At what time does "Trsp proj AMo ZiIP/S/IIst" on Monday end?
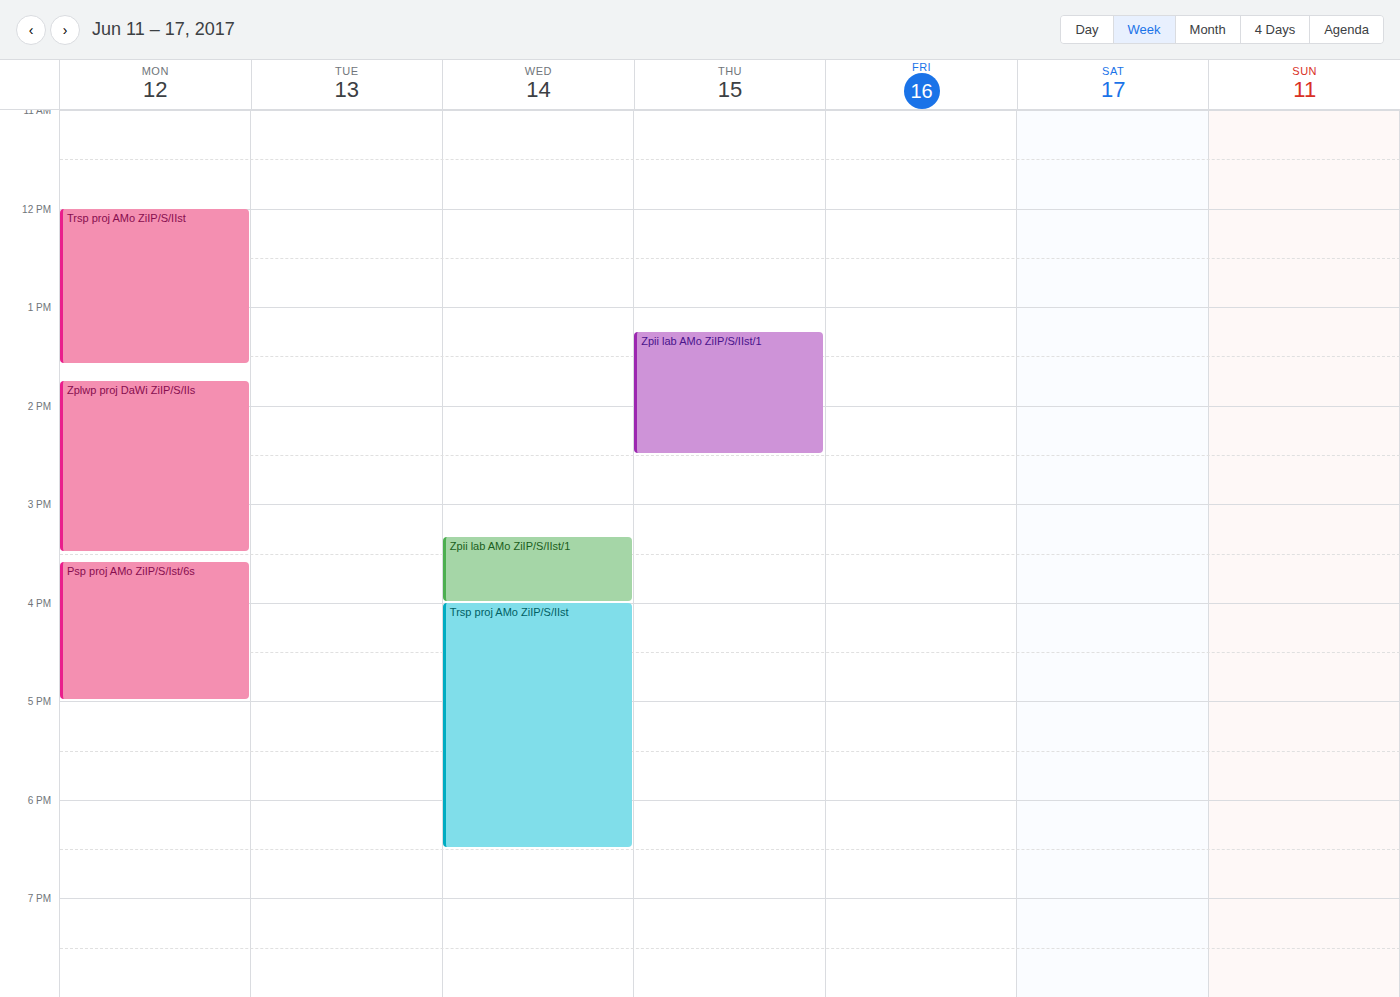
1:35 PM